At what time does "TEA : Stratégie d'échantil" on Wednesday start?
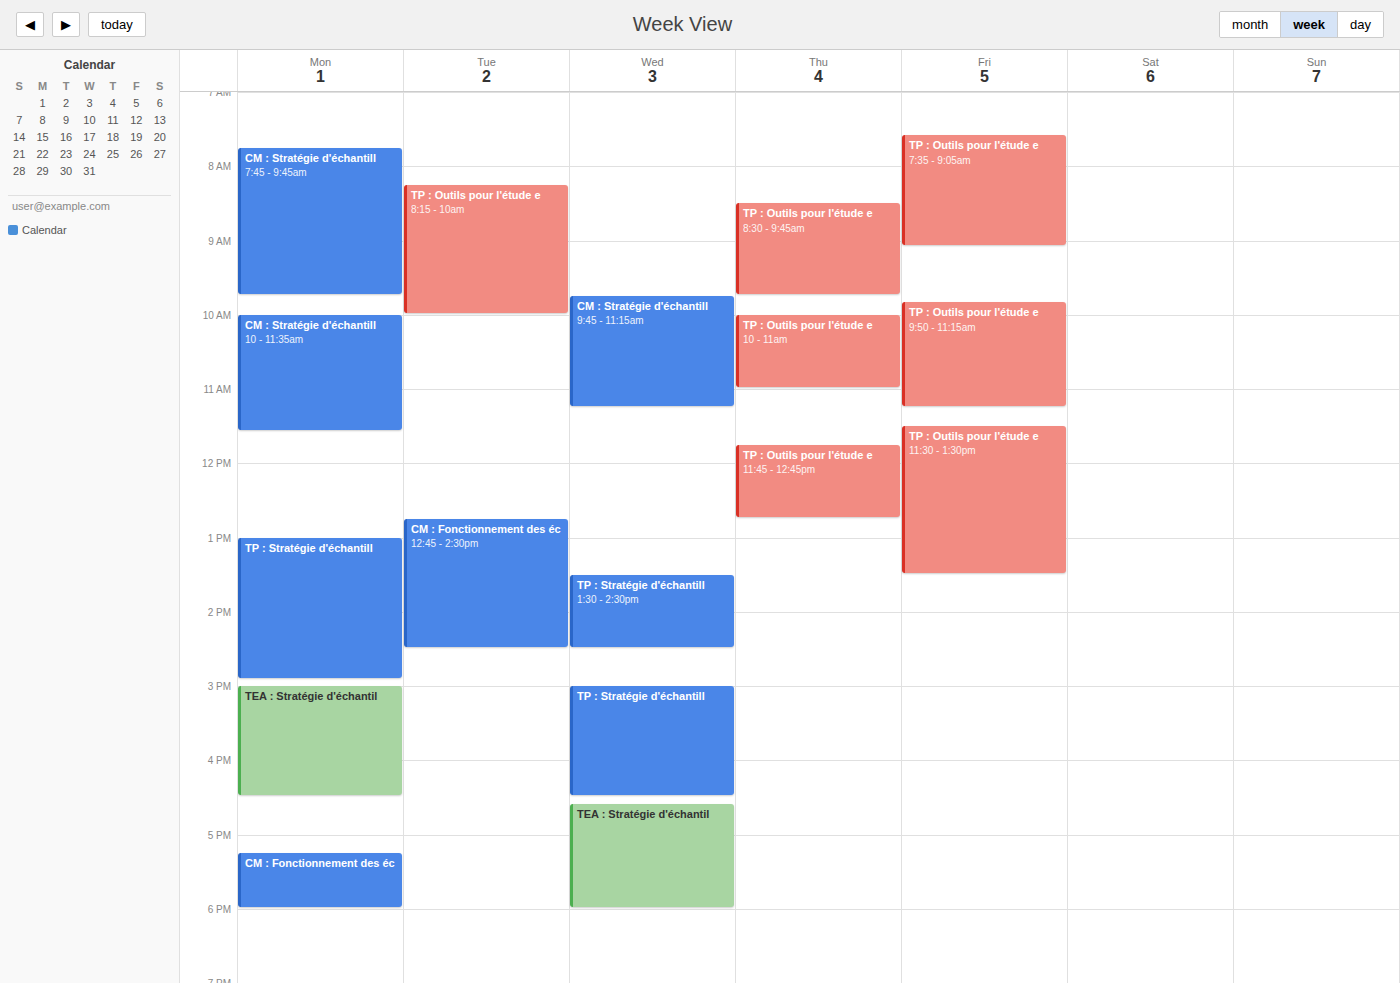
16:35